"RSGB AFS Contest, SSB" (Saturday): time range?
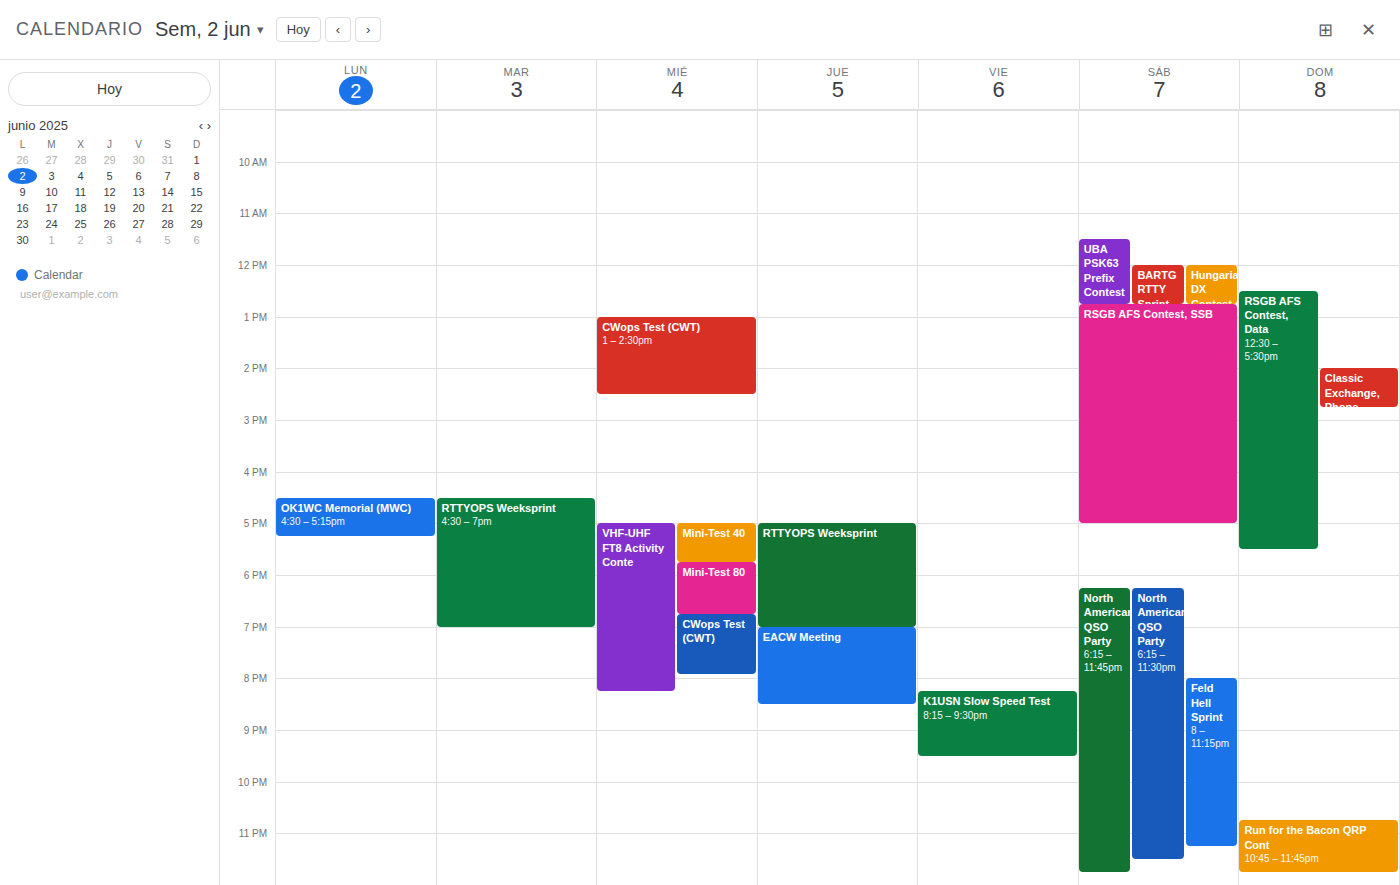
12:45 PM to 5:00 PM